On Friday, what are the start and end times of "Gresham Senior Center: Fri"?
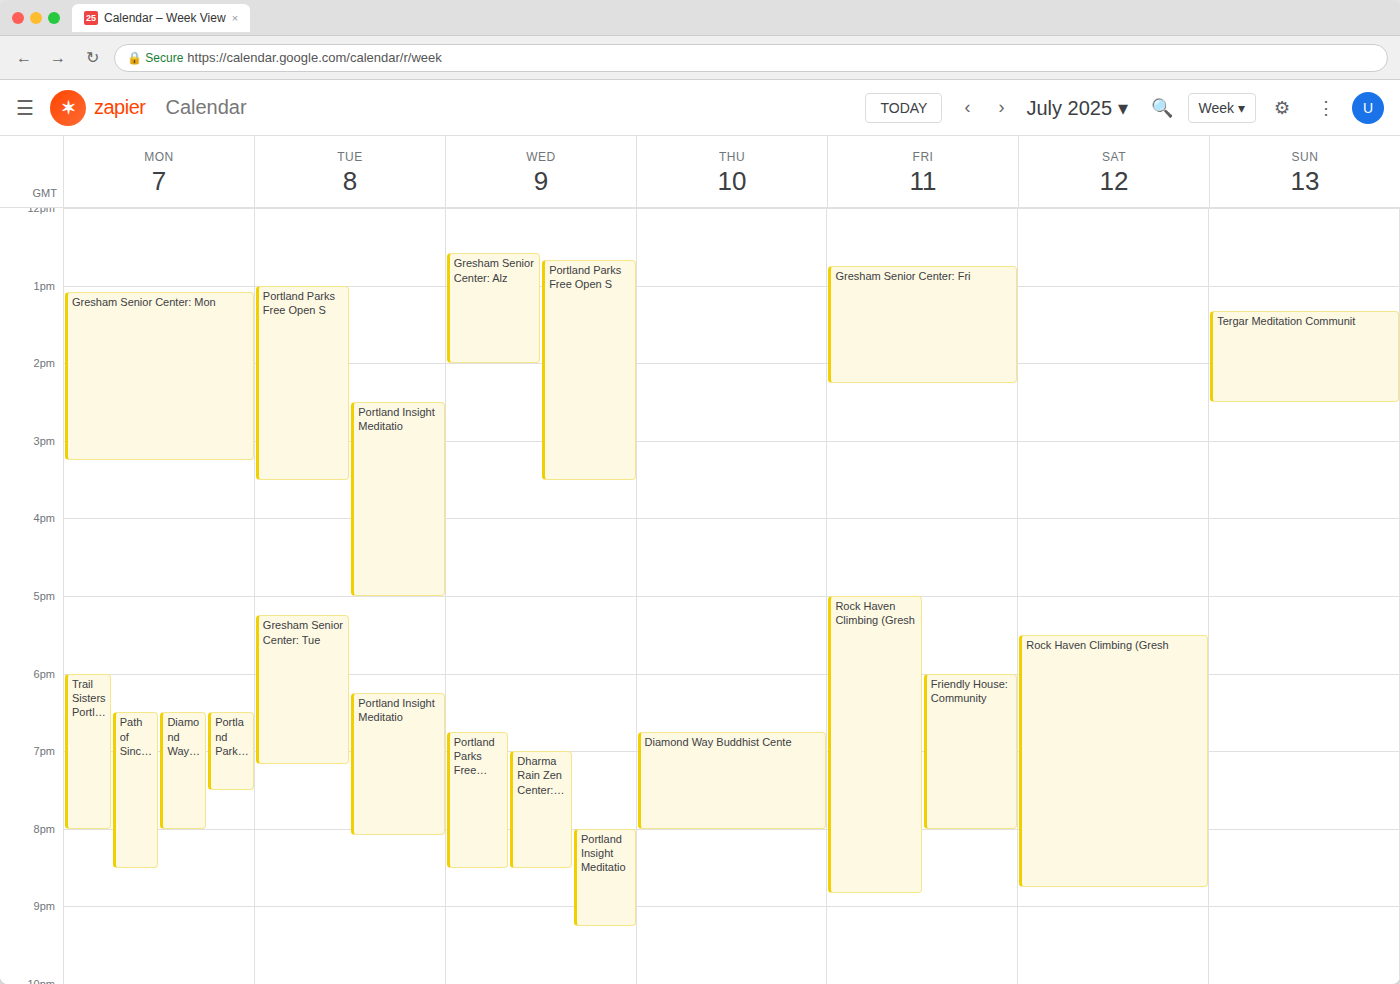
12:45 PM to 2:15 PM